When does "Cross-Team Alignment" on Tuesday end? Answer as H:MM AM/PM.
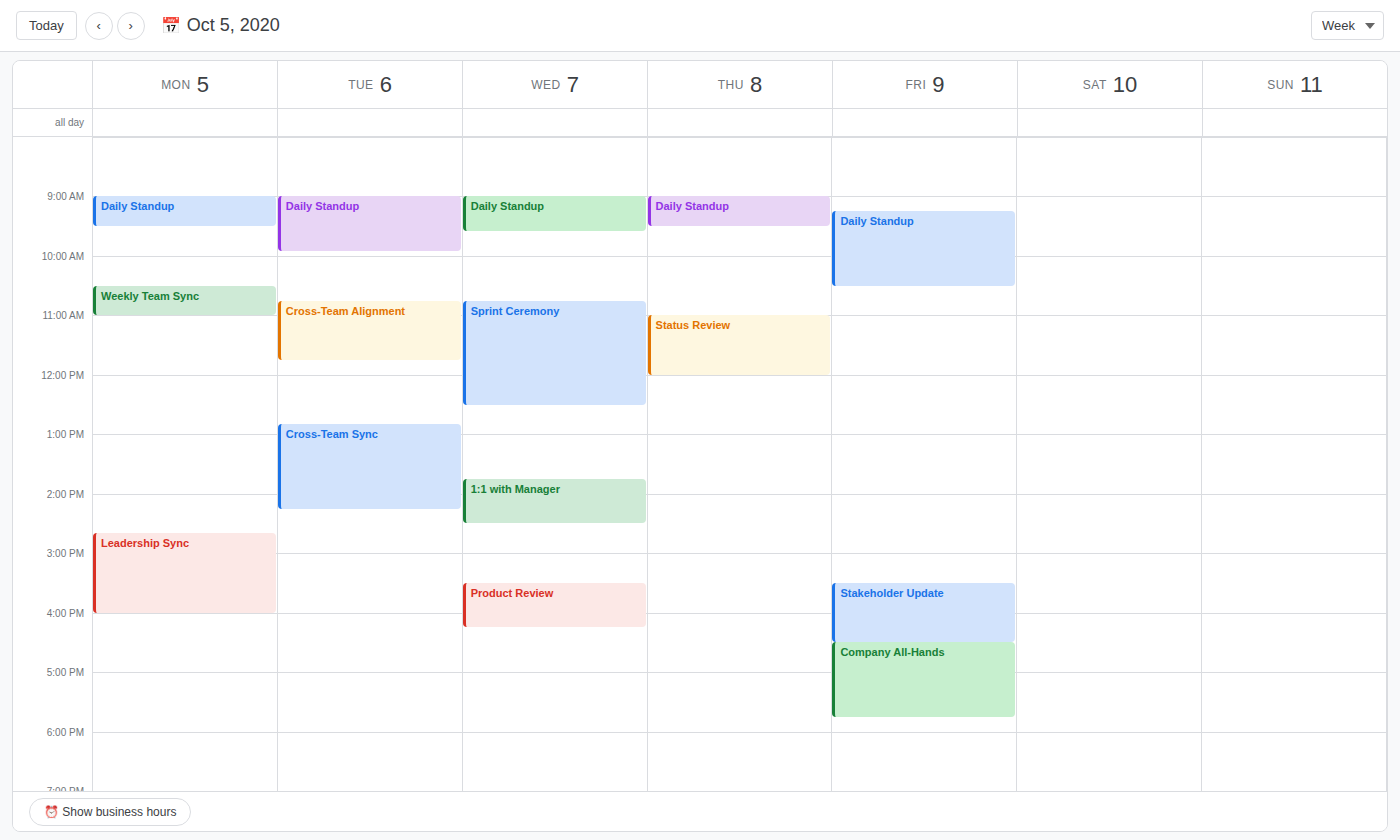
11:45 AM